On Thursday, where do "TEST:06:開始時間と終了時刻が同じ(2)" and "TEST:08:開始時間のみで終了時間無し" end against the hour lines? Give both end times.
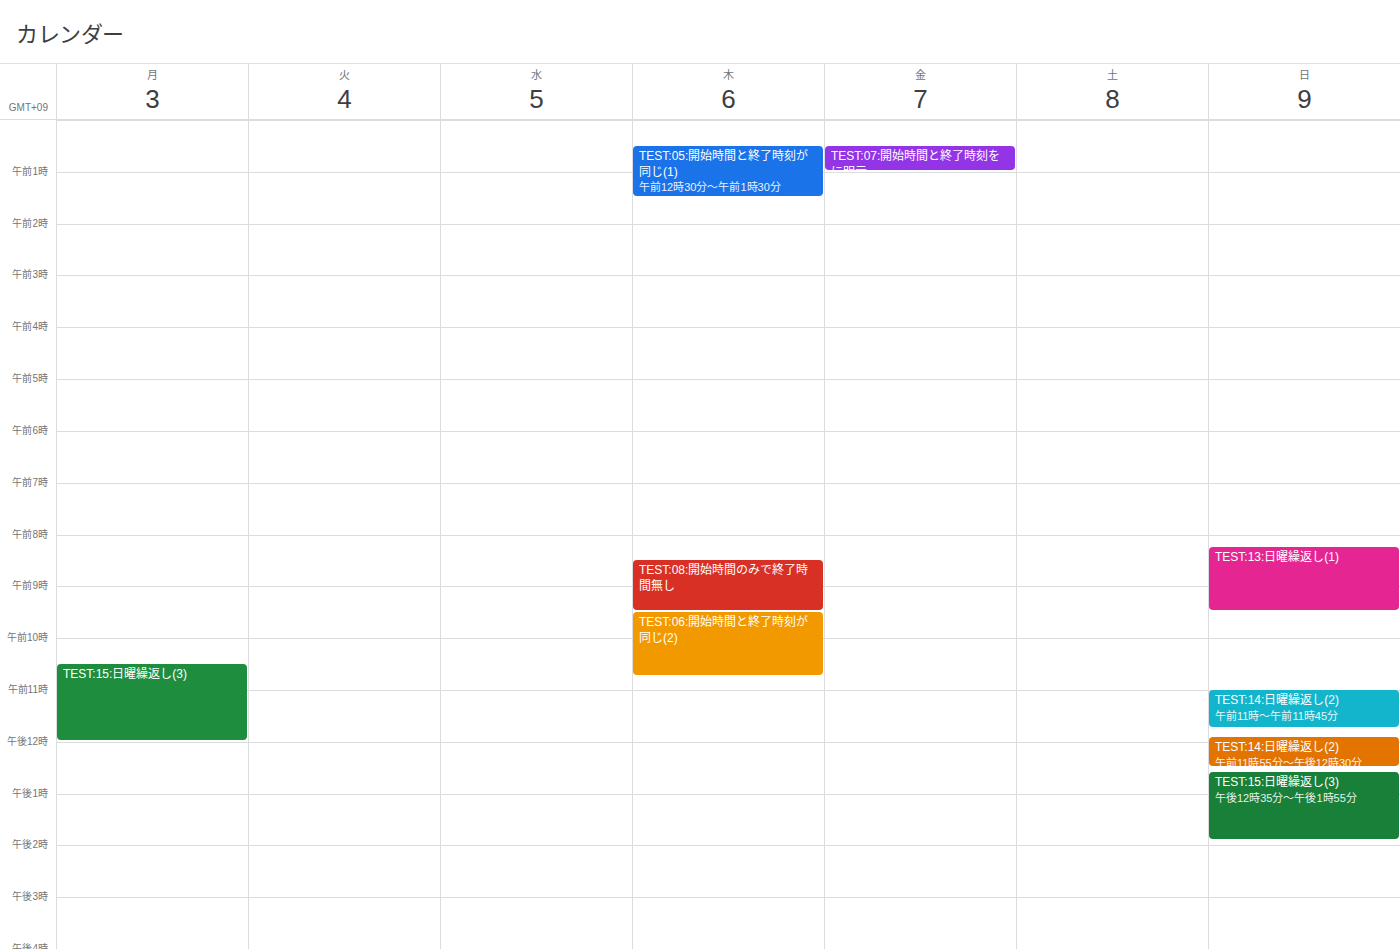
"TEST:06:開始時間と終了時刻が同じ(2)": 10:45 AM, neither: three quarters of the way from the 10 AM line to the 11 AM line. "TEST:08:開始時間のみで終了時間無し": 9:30 AM, halfway between the 9 AM and 10 AM lines.